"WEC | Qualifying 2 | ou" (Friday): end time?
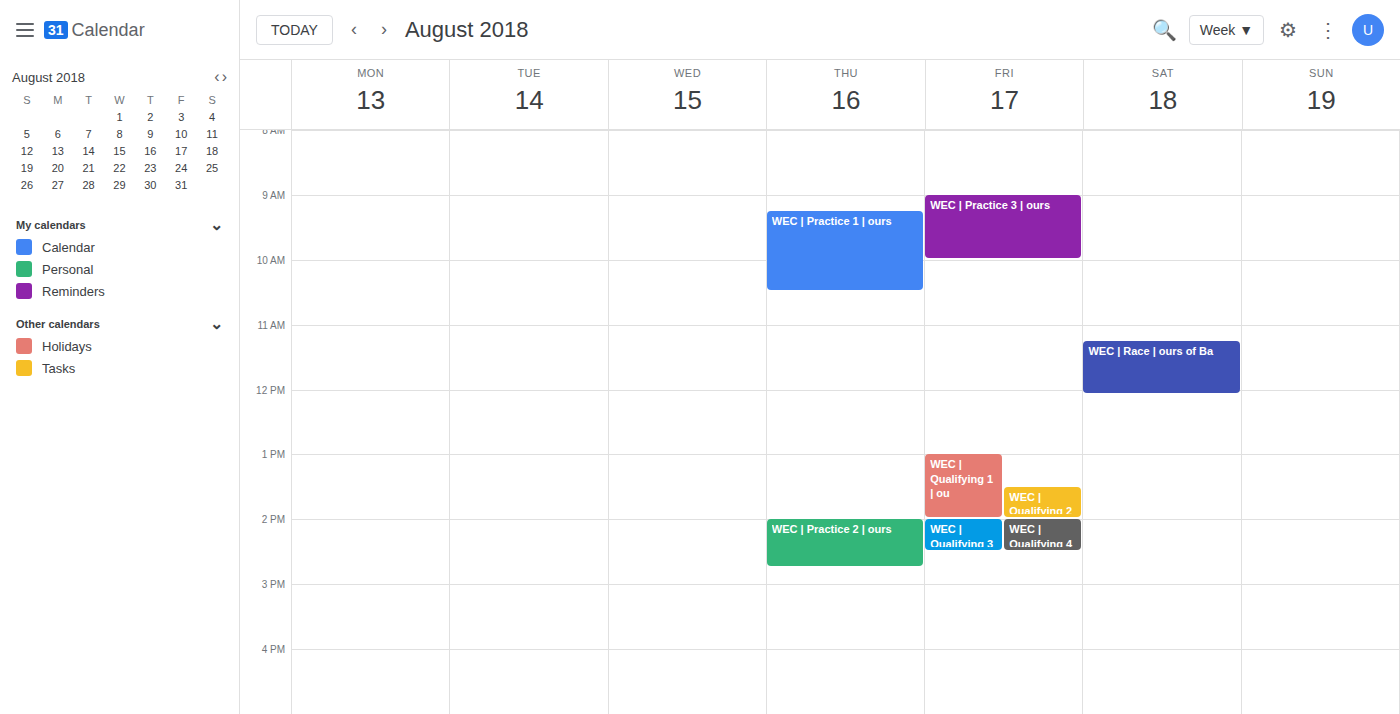
14:00